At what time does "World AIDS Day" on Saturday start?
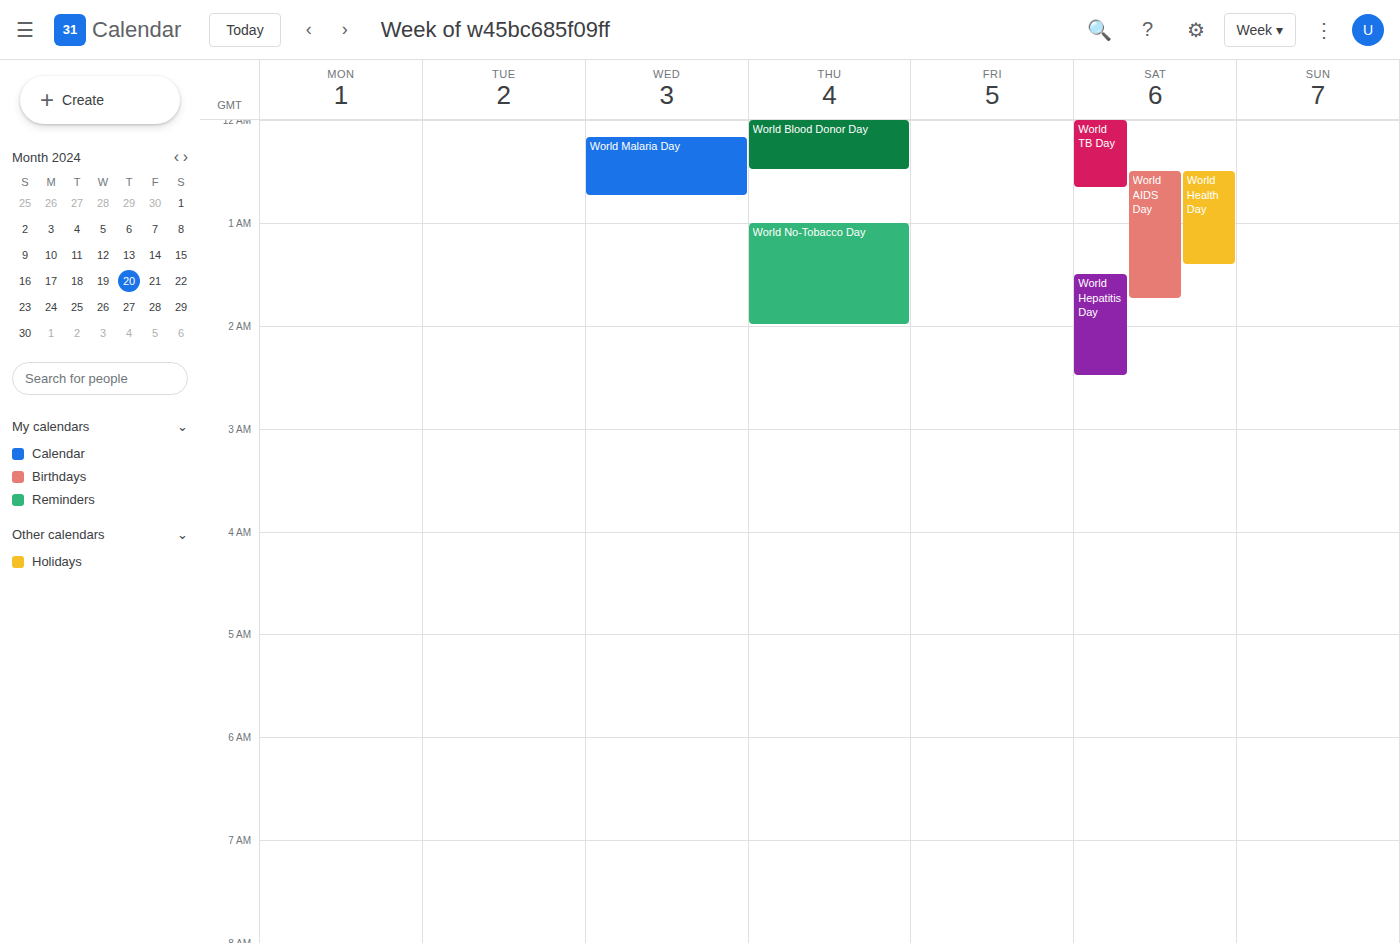
12:30 AM